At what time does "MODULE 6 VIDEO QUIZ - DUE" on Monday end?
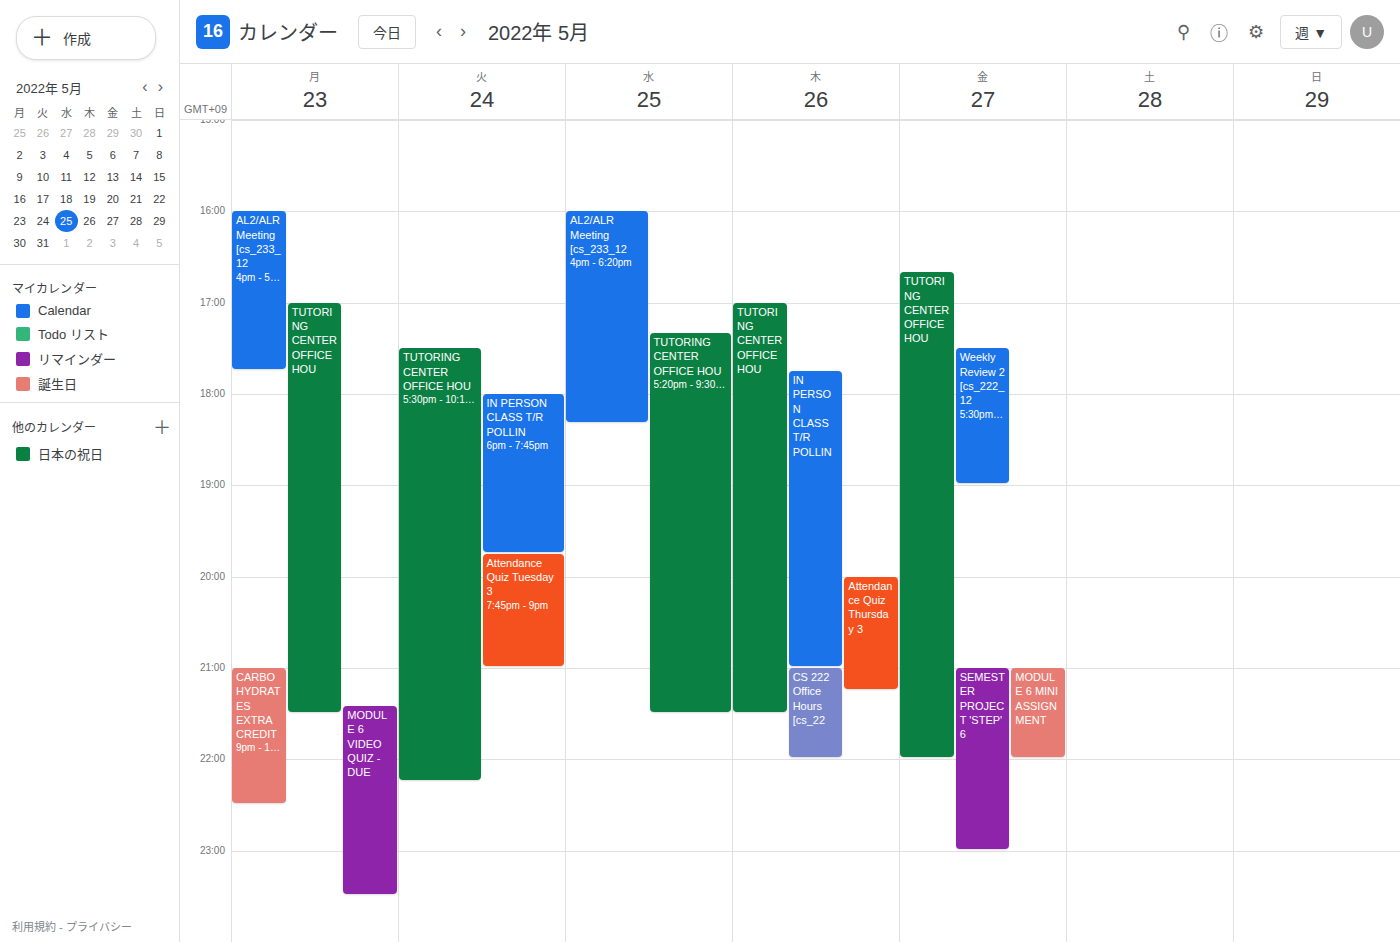
11:30 PM